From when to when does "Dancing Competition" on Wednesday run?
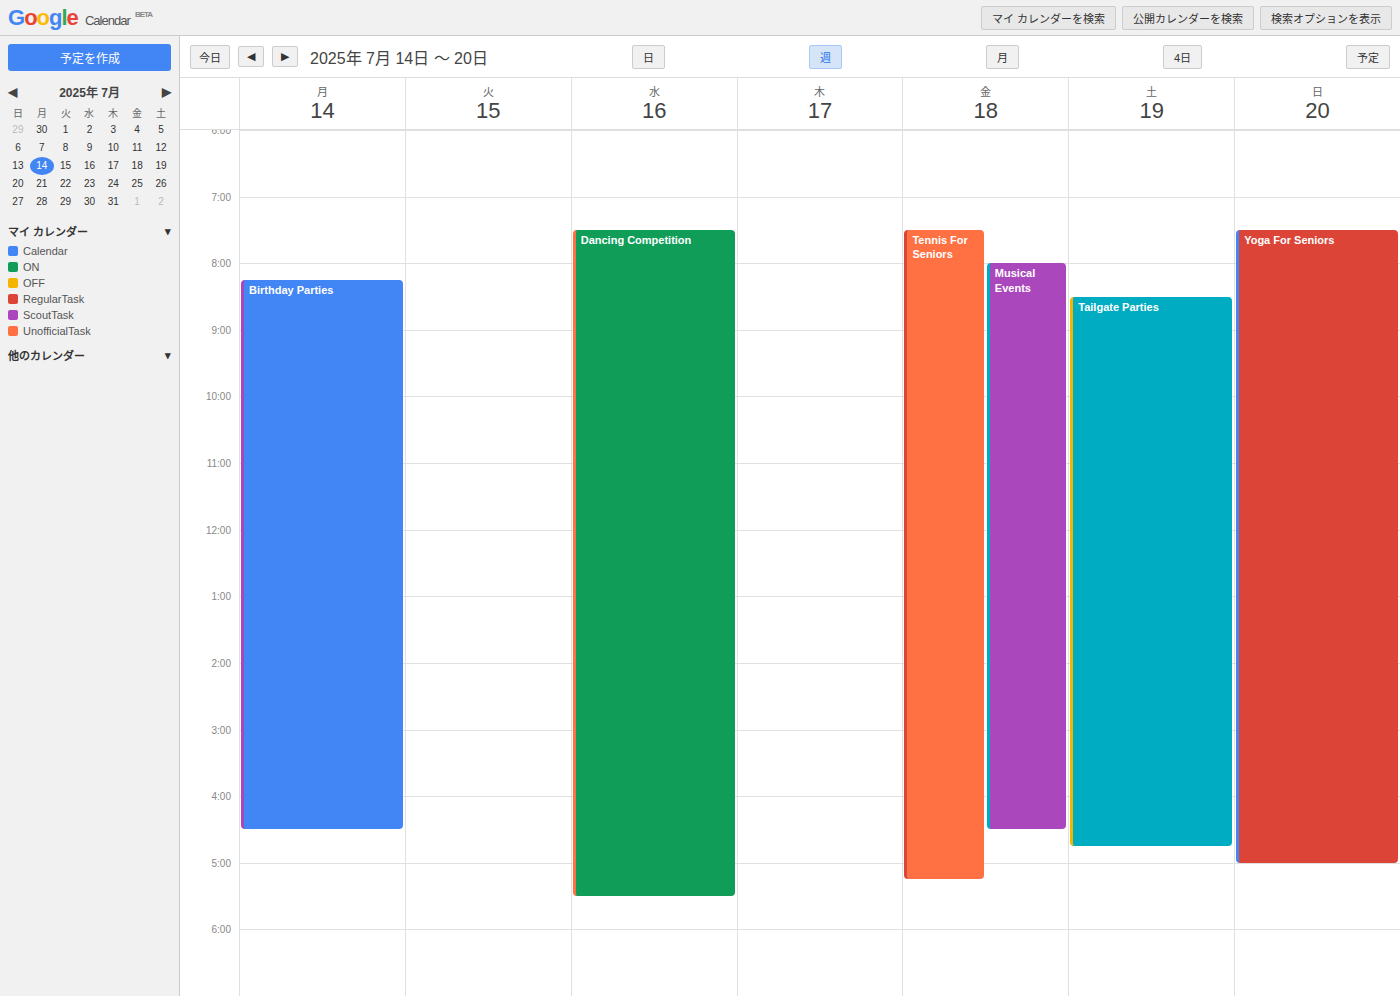
7:30 AM to 5:30 PM